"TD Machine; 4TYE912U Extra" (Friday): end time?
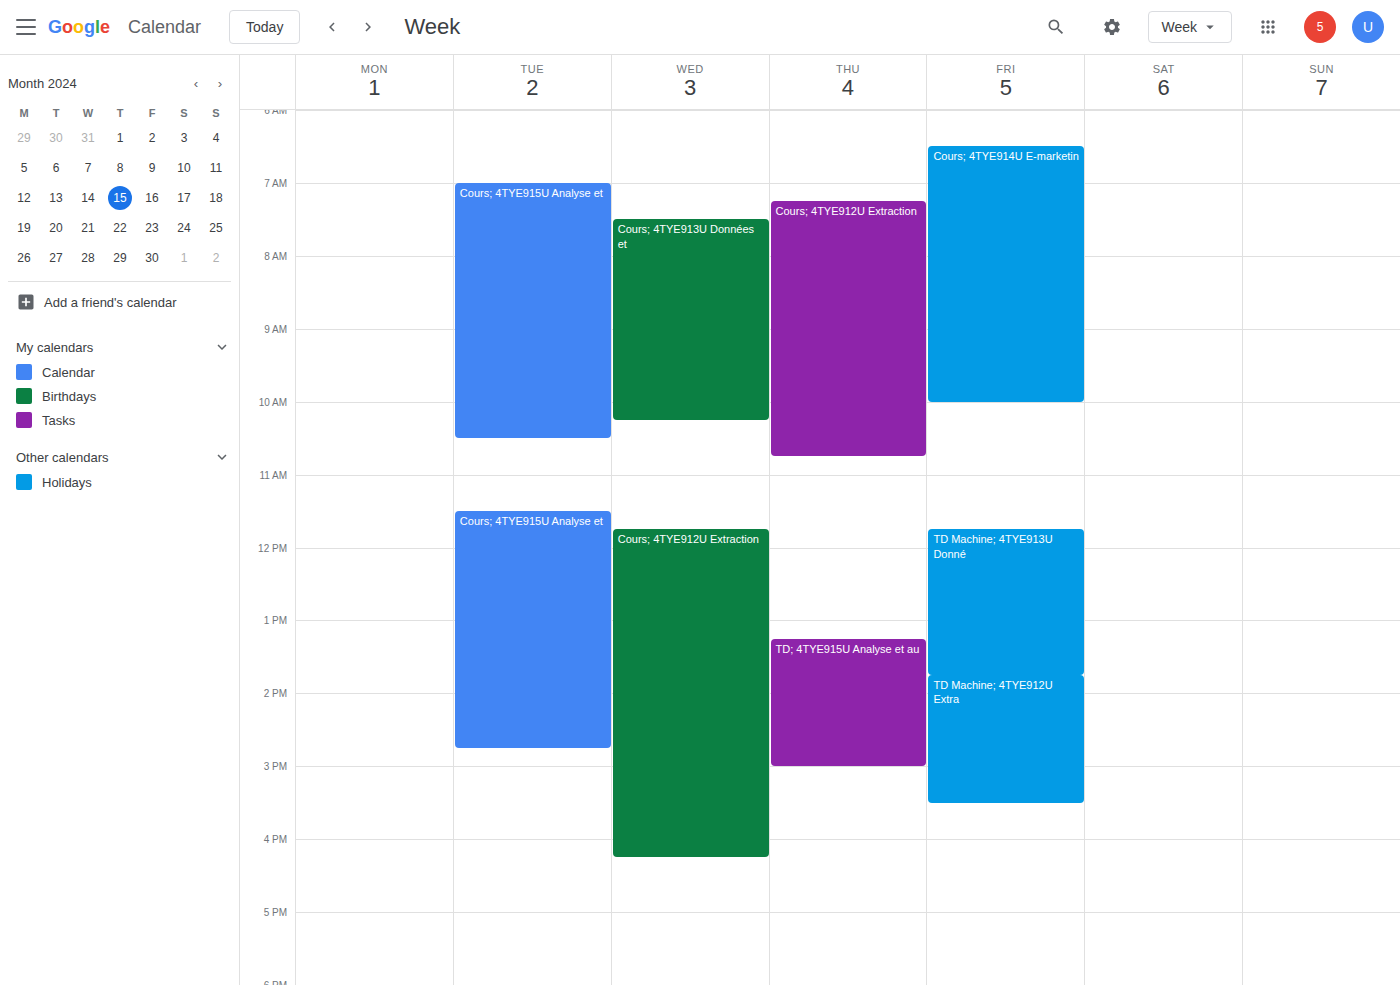
15:30